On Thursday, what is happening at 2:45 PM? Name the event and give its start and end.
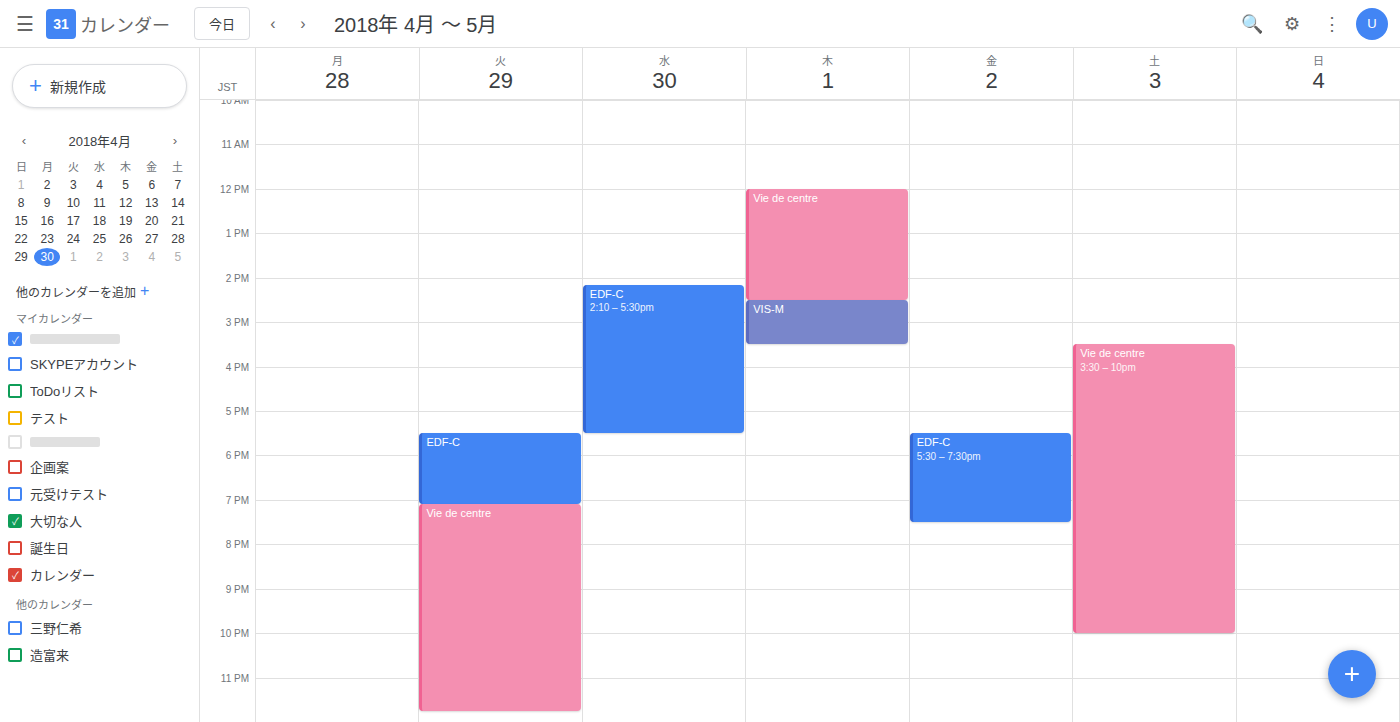
"VIS-M", 2:30 PM to 3:30 PM